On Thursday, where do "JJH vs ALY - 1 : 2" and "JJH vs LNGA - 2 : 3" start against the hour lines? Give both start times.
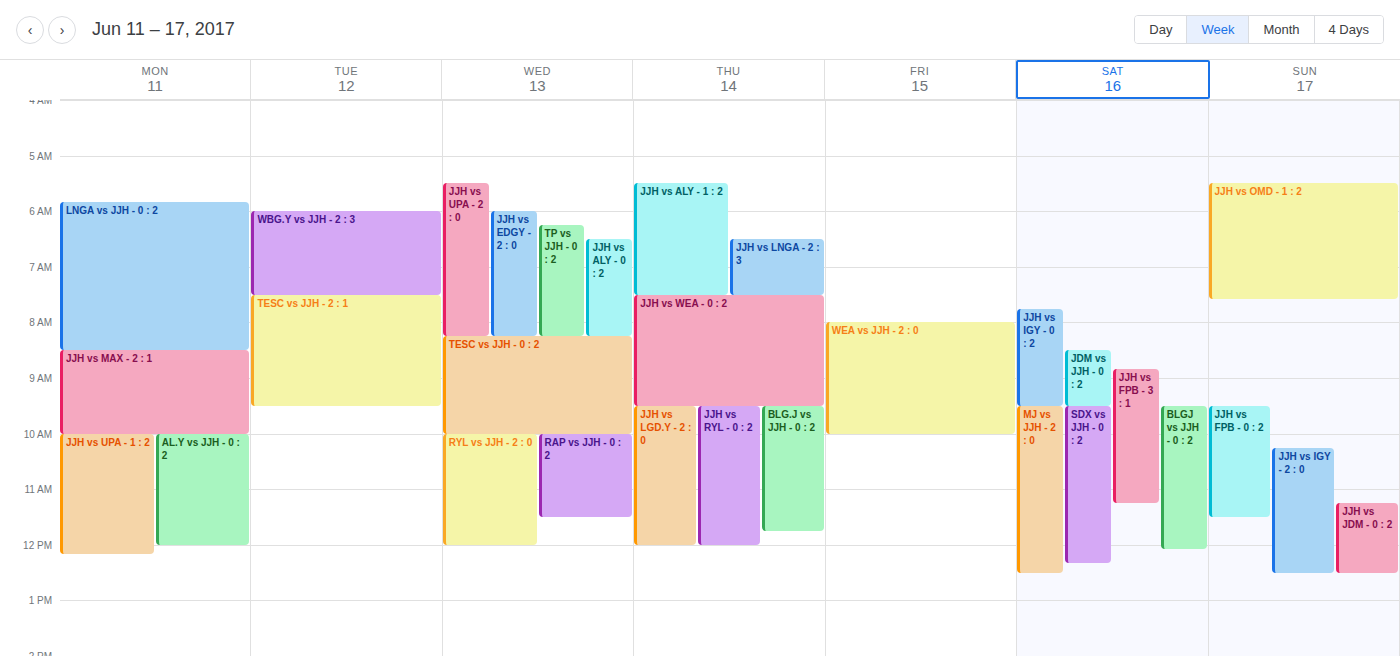
"JJH vs ALY - 1 : 2": 5:30 AM, halfway between the 5 AM and 6 AM lines. "JJH vs LNGA - 2 : 3": 6:30 AM, halfway between the 6 AM and 7 AM lines.